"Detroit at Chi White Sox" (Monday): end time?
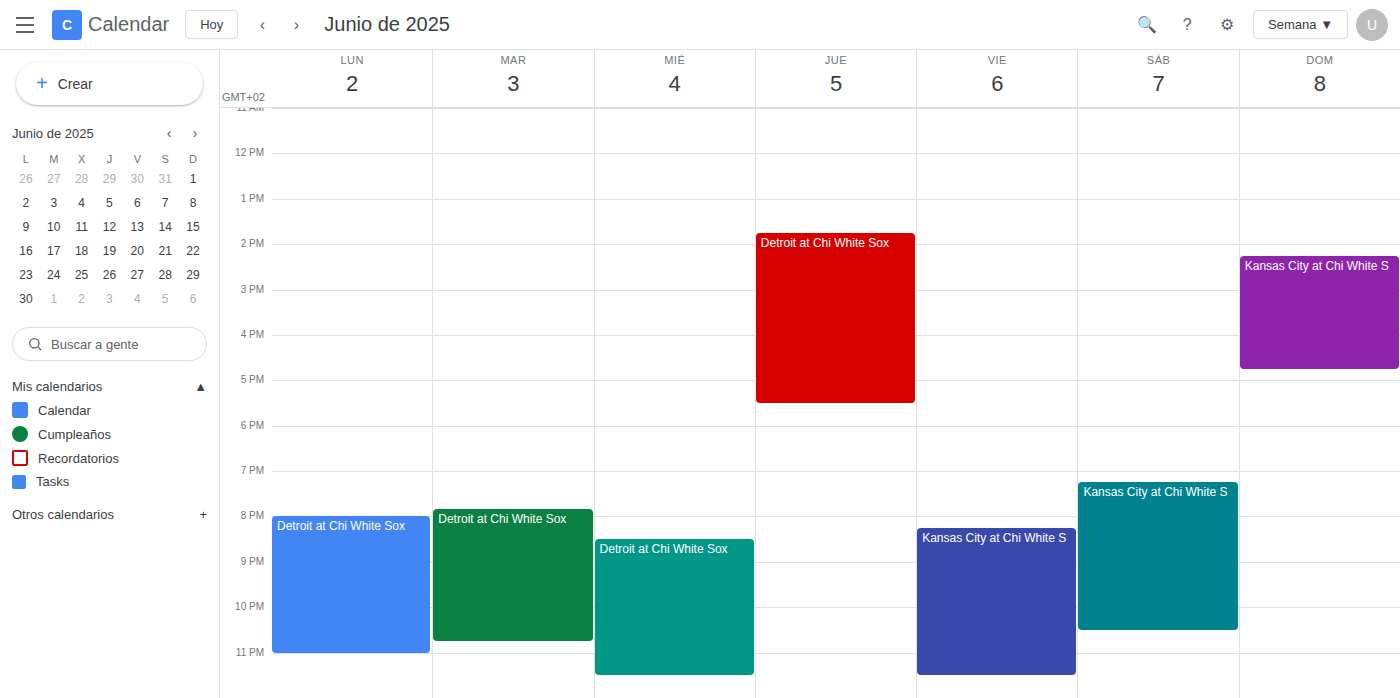
11:00 PM